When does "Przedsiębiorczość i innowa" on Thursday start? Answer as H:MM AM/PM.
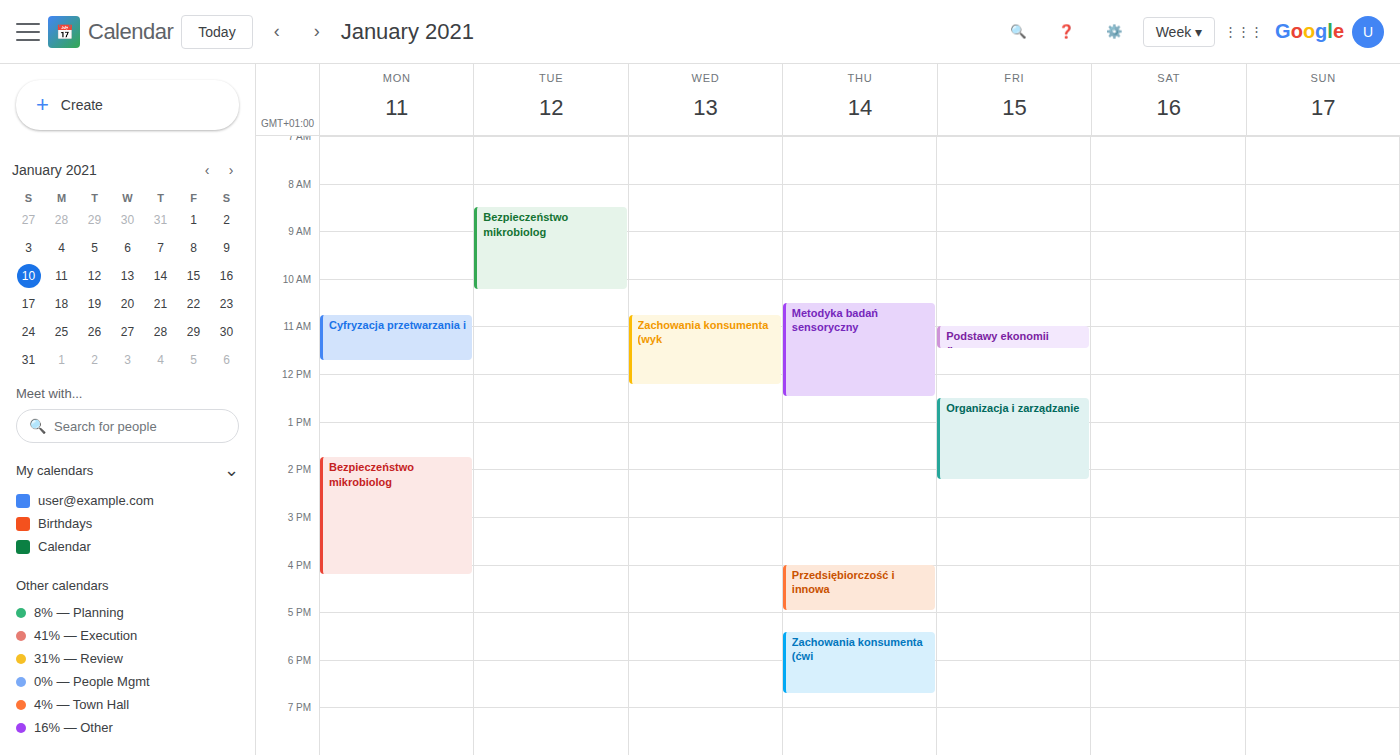
4:00 PM